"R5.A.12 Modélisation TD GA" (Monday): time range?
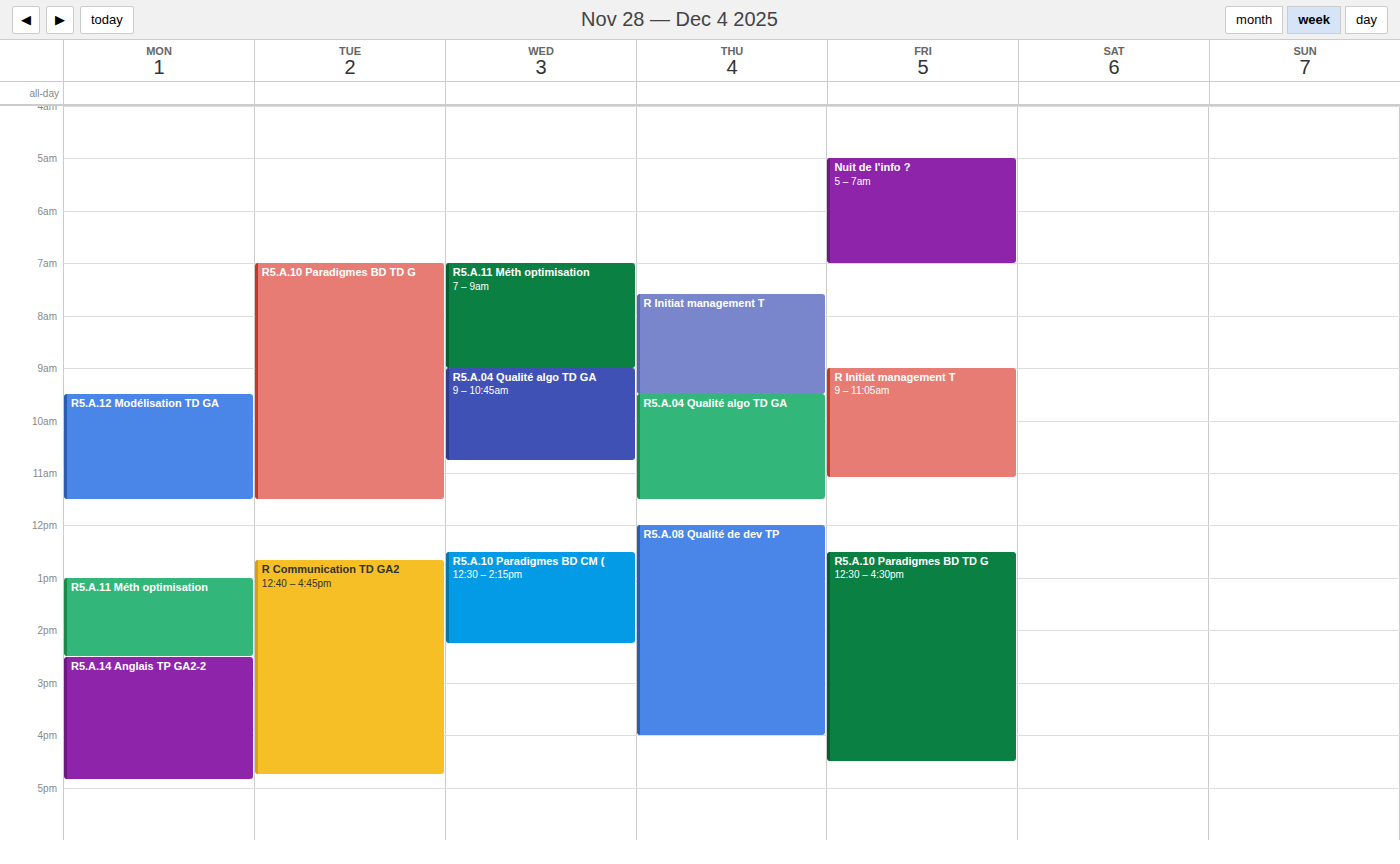
9:30 AM to 11:30 AM